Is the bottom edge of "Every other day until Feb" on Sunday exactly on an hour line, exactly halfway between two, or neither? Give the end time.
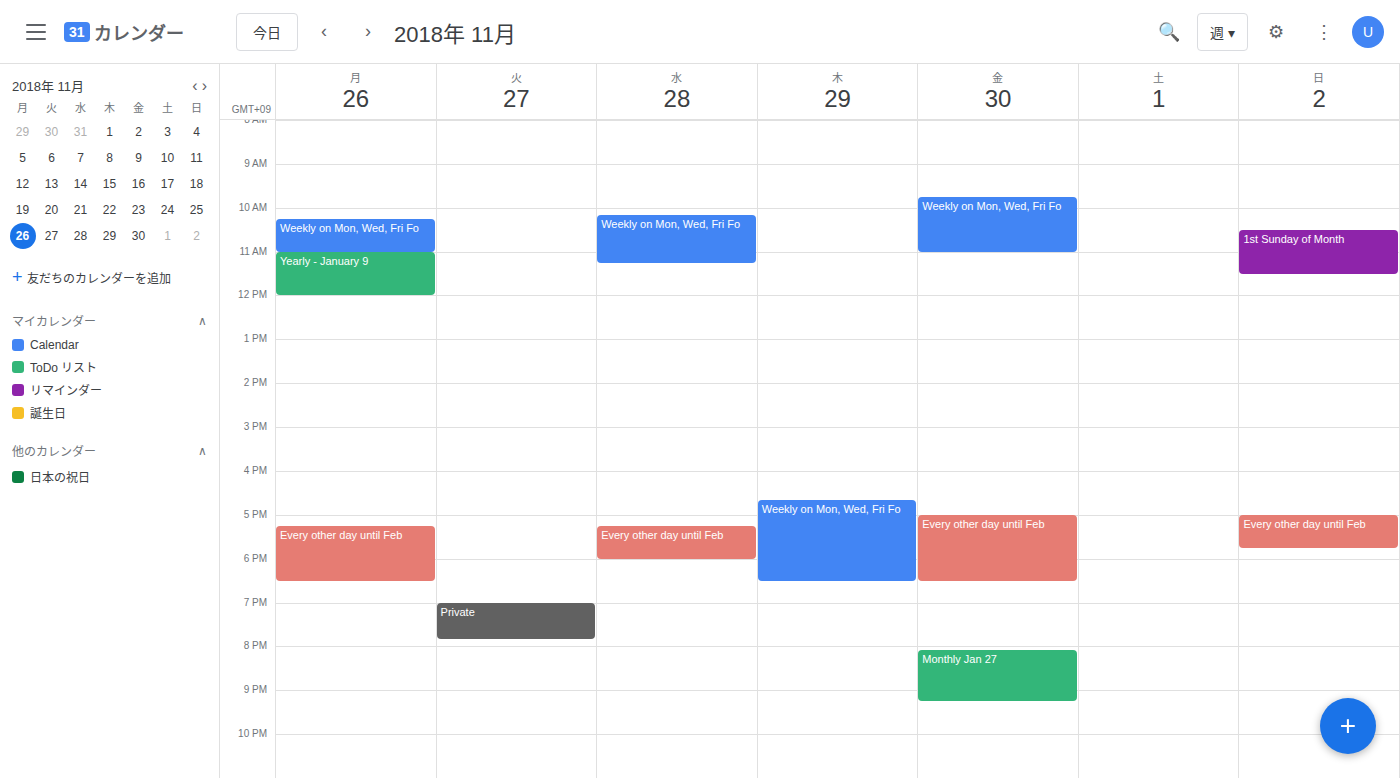
5:45 PM -- neither: three quarters of the way from the 5 PM line to the 6 PM line.